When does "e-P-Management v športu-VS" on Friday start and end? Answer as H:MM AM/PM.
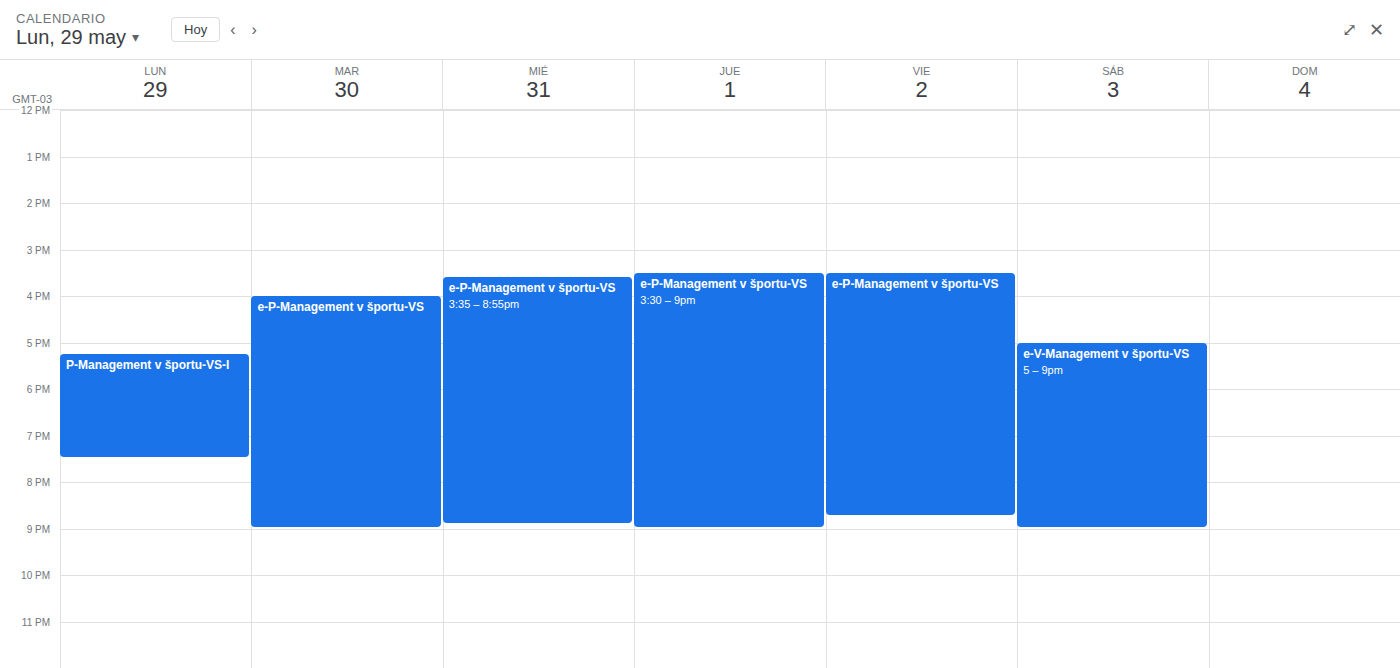
3:30 PM to 8:45 PM